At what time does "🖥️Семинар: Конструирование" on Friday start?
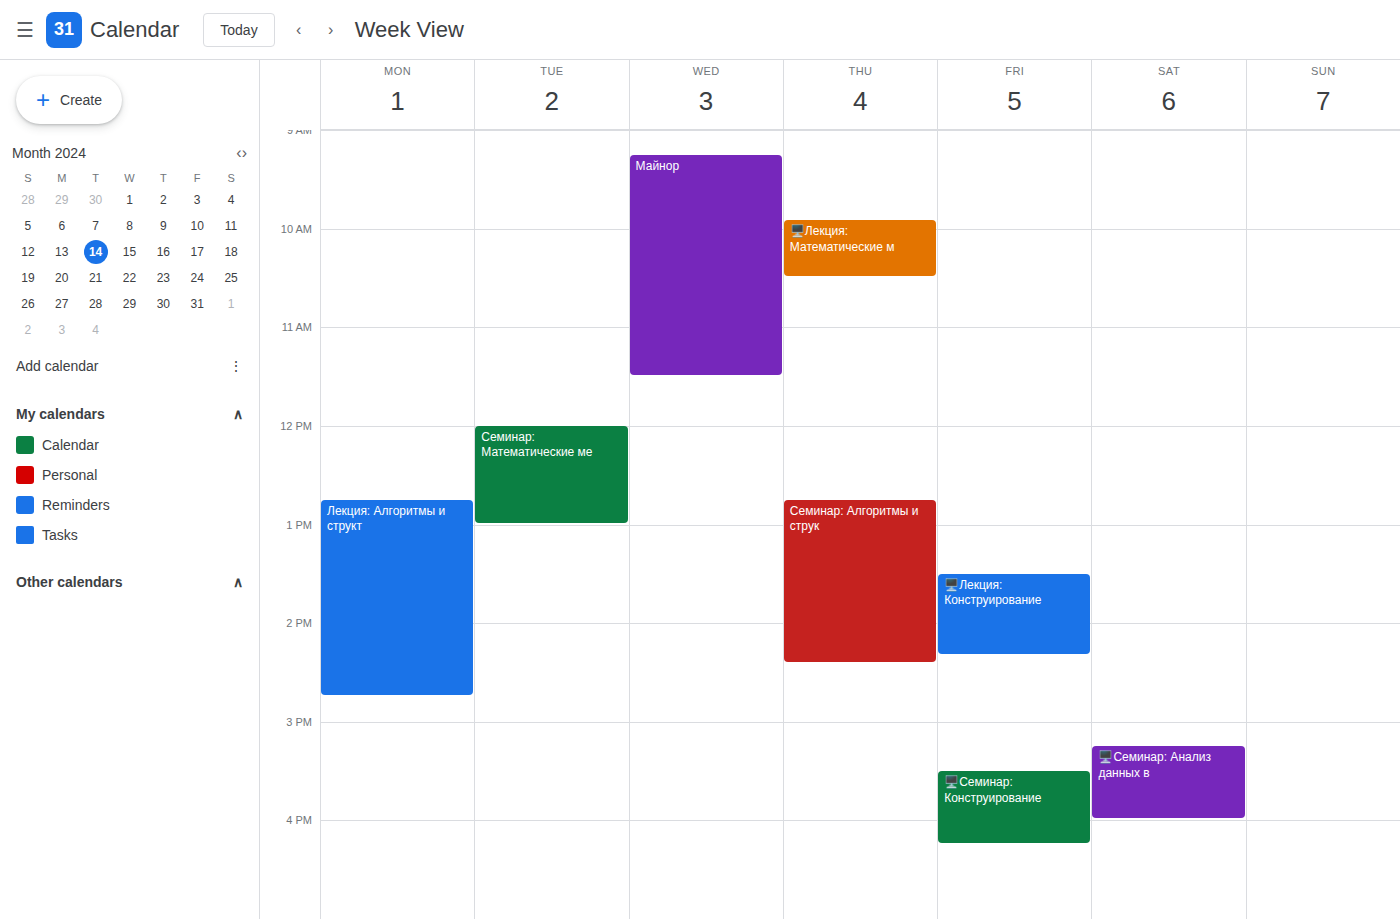
3:30 PM